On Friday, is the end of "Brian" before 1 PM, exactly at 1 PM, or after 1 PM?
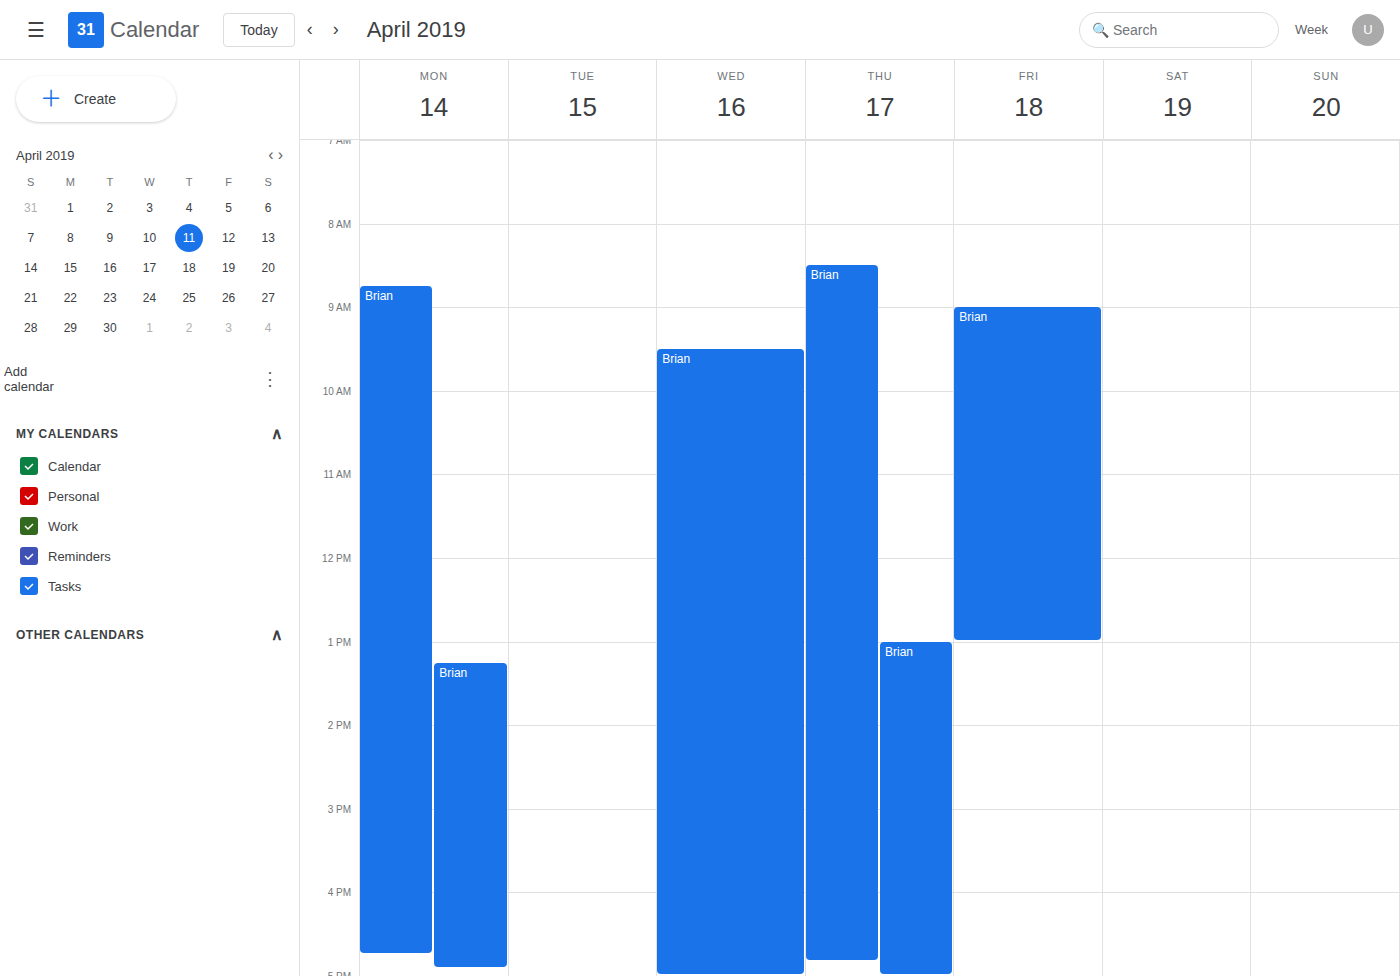
1:00 PM -- exactly at 1 PM, on the 1 PM line.